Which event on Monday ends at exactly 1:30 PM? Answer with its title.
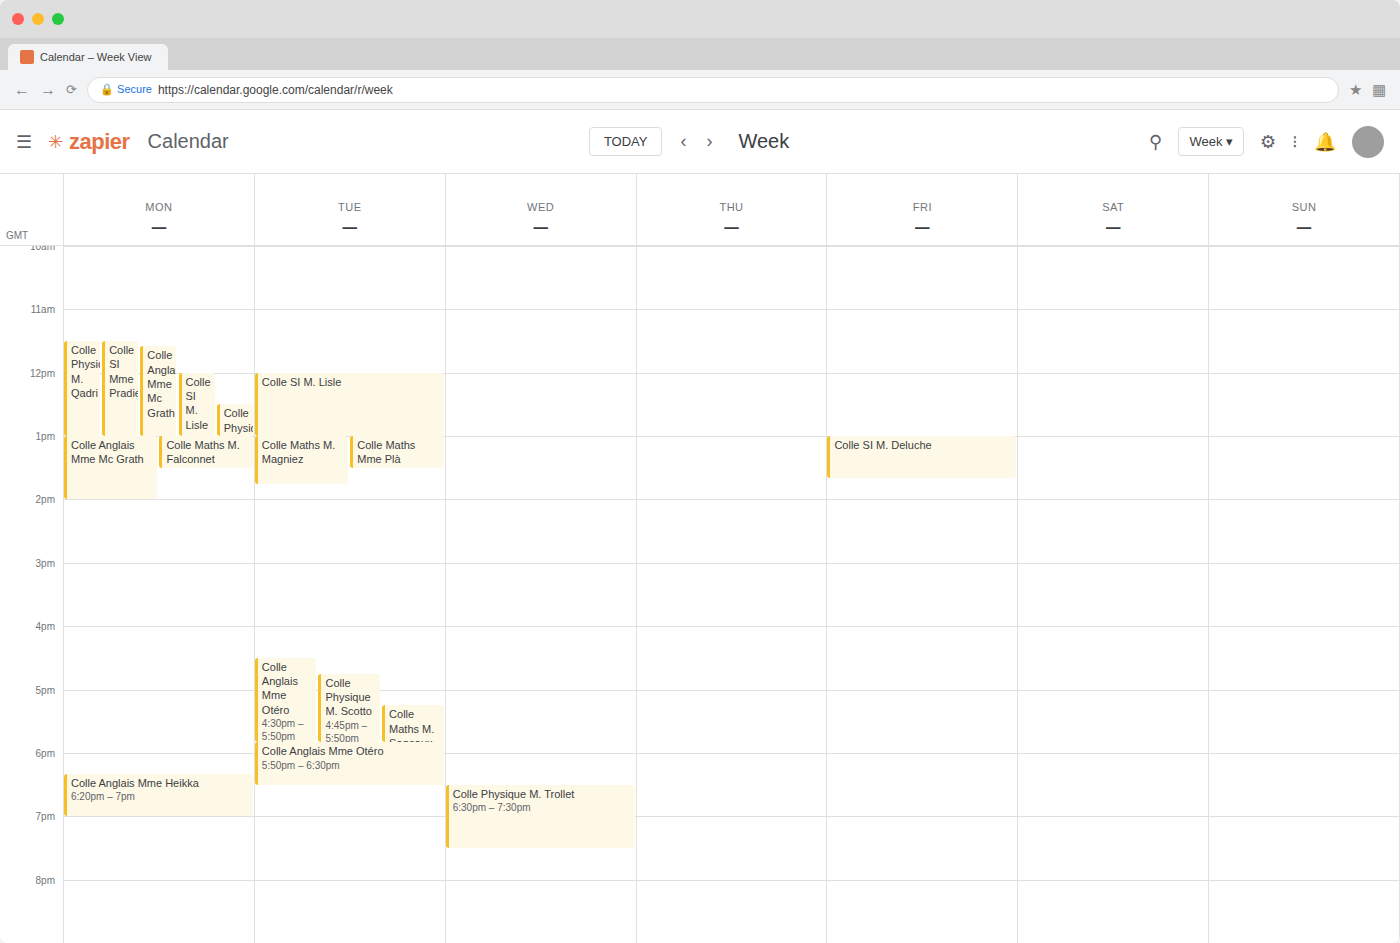
"Colle Maths M. Falconnet"